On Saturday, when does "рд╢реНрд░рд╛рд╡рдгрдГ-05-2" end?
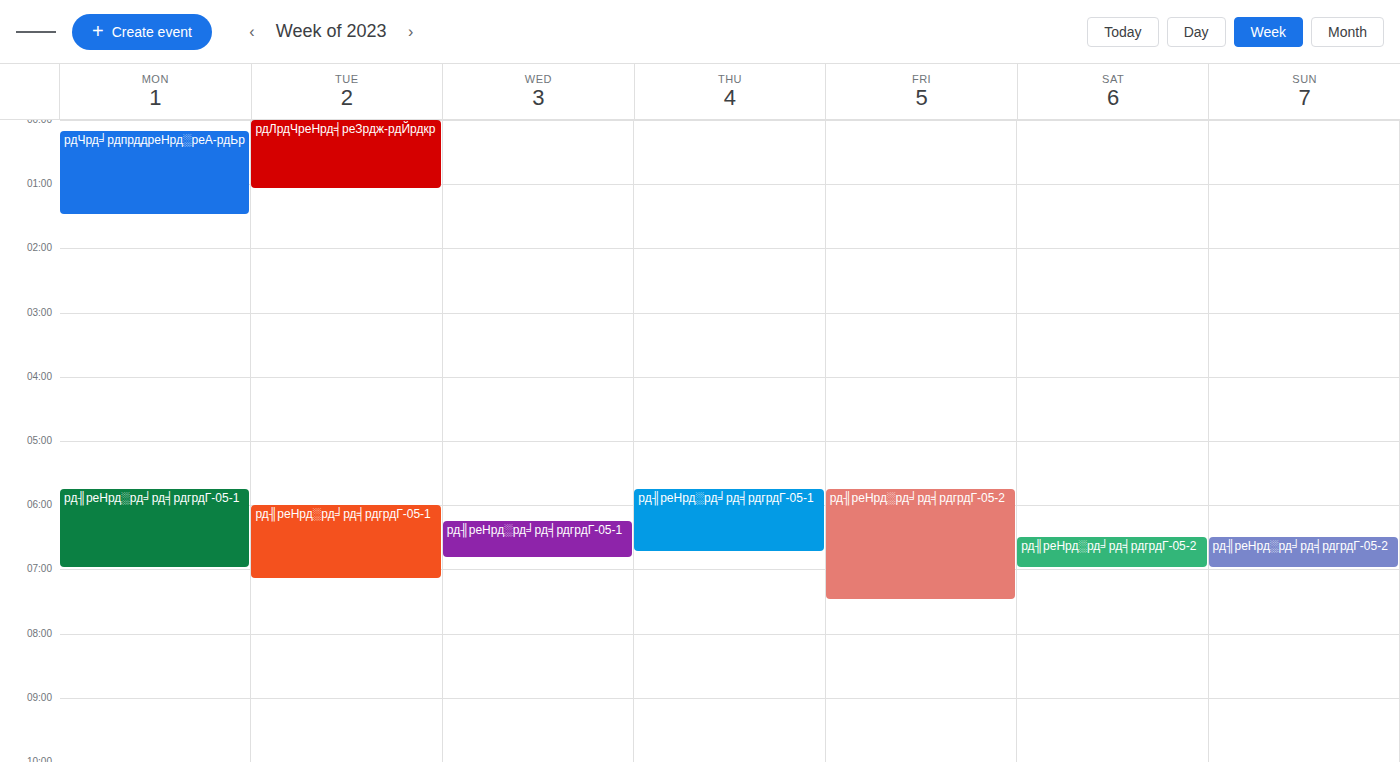
7:00 AM